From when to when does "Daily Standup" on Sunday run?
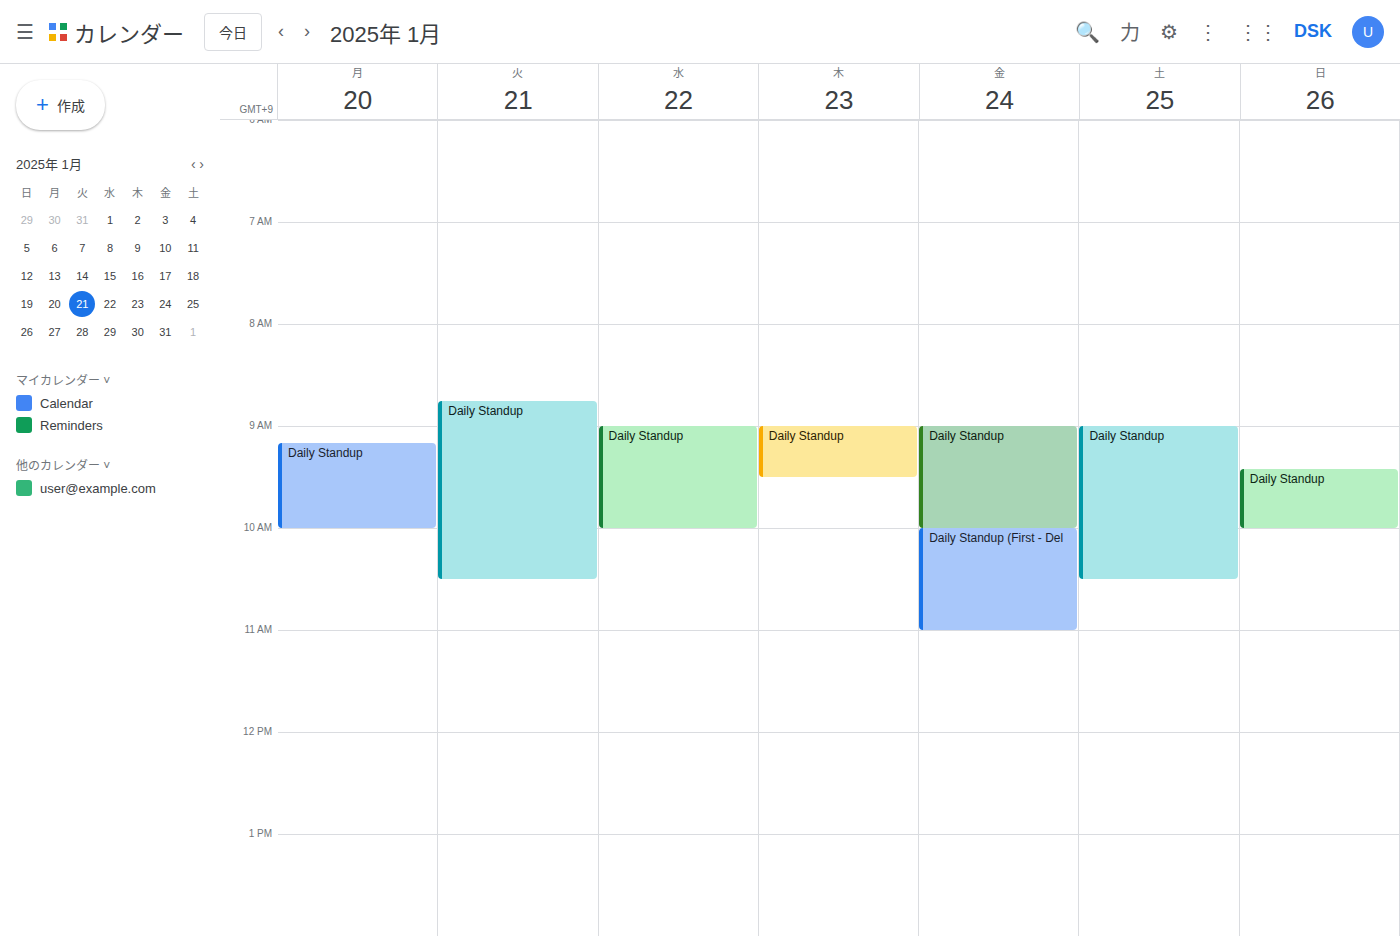
09:25 to 10:00